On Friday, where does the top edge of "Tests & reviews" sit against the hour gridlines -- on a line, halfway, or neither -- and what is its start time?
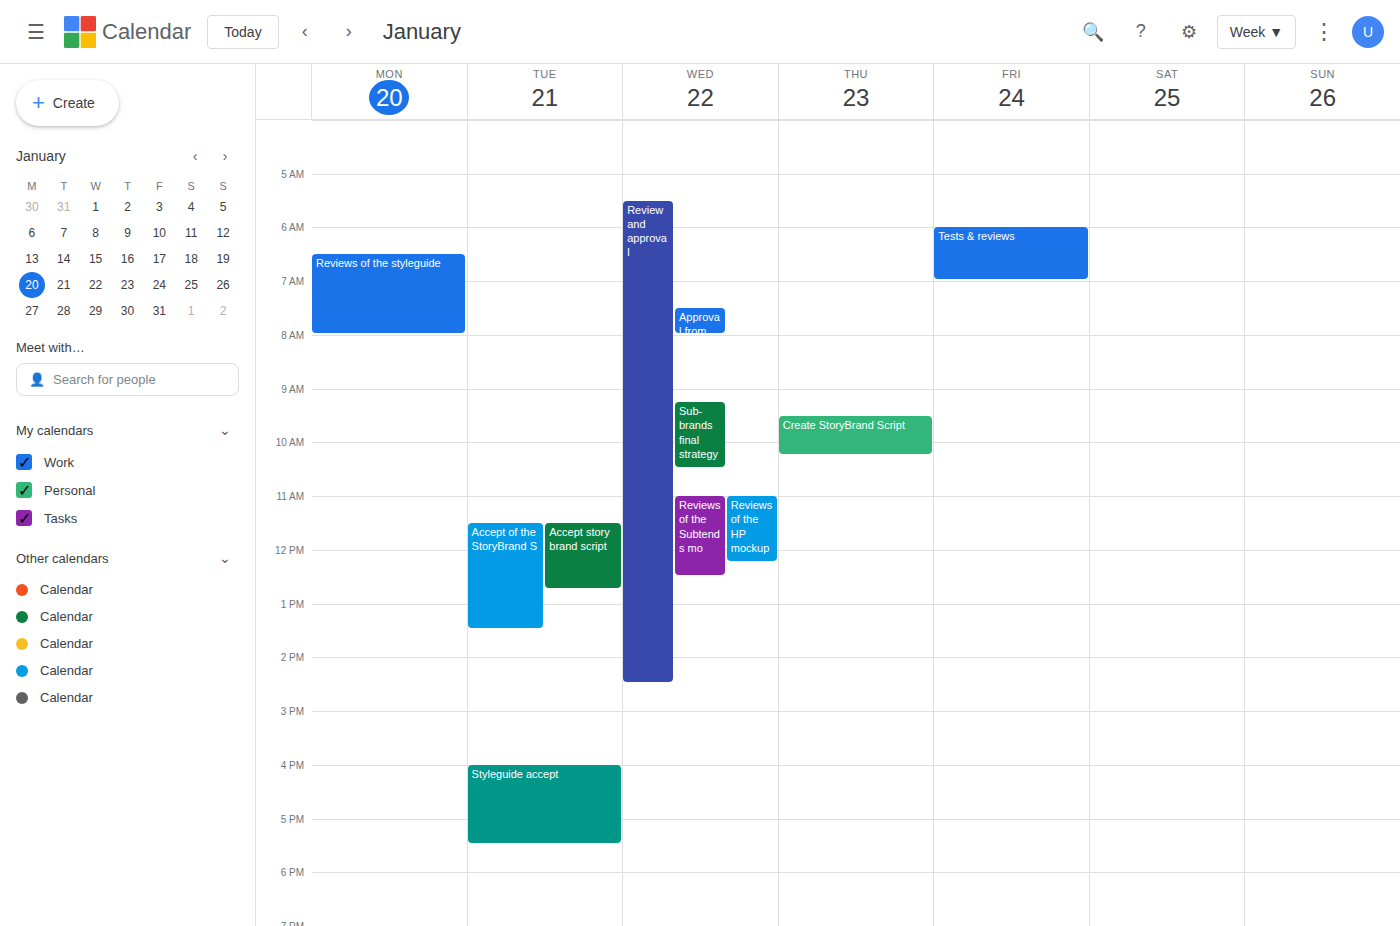
6:00 AM -- exactly on the 6 AM line.